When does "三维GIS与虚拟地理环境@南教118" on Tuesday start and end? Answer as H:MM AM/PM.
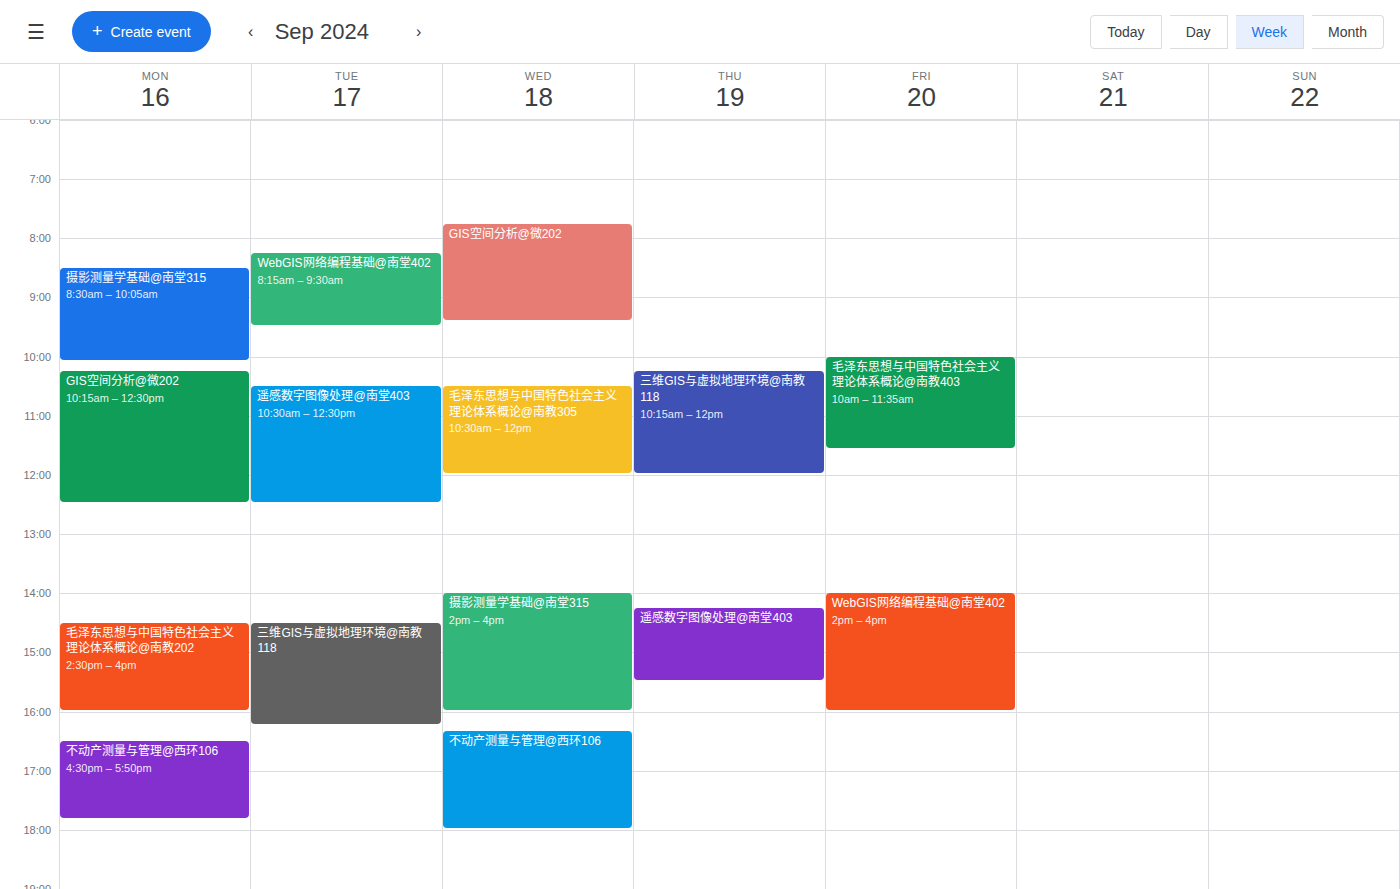
2:30 PM to 4:15 PM